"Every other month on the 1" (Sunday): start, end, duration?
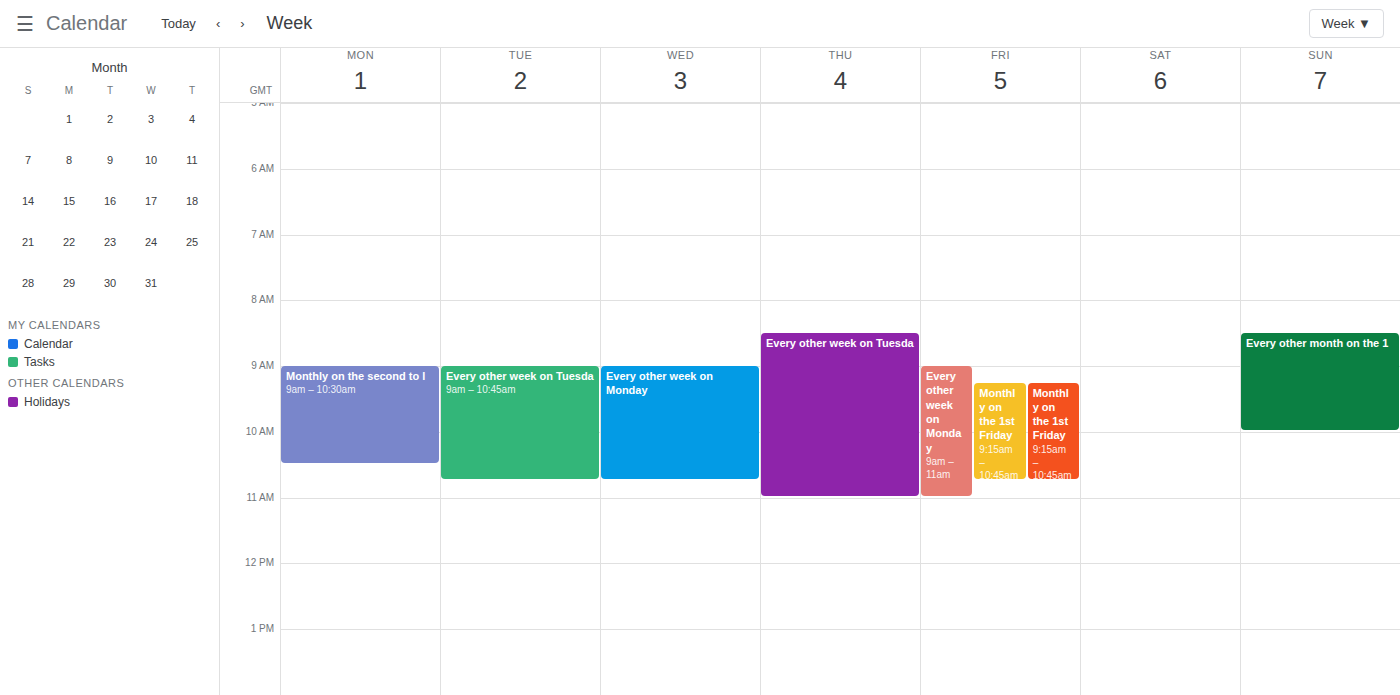
8:30 AM to 10:00 AM, 1 hour 30 minutes